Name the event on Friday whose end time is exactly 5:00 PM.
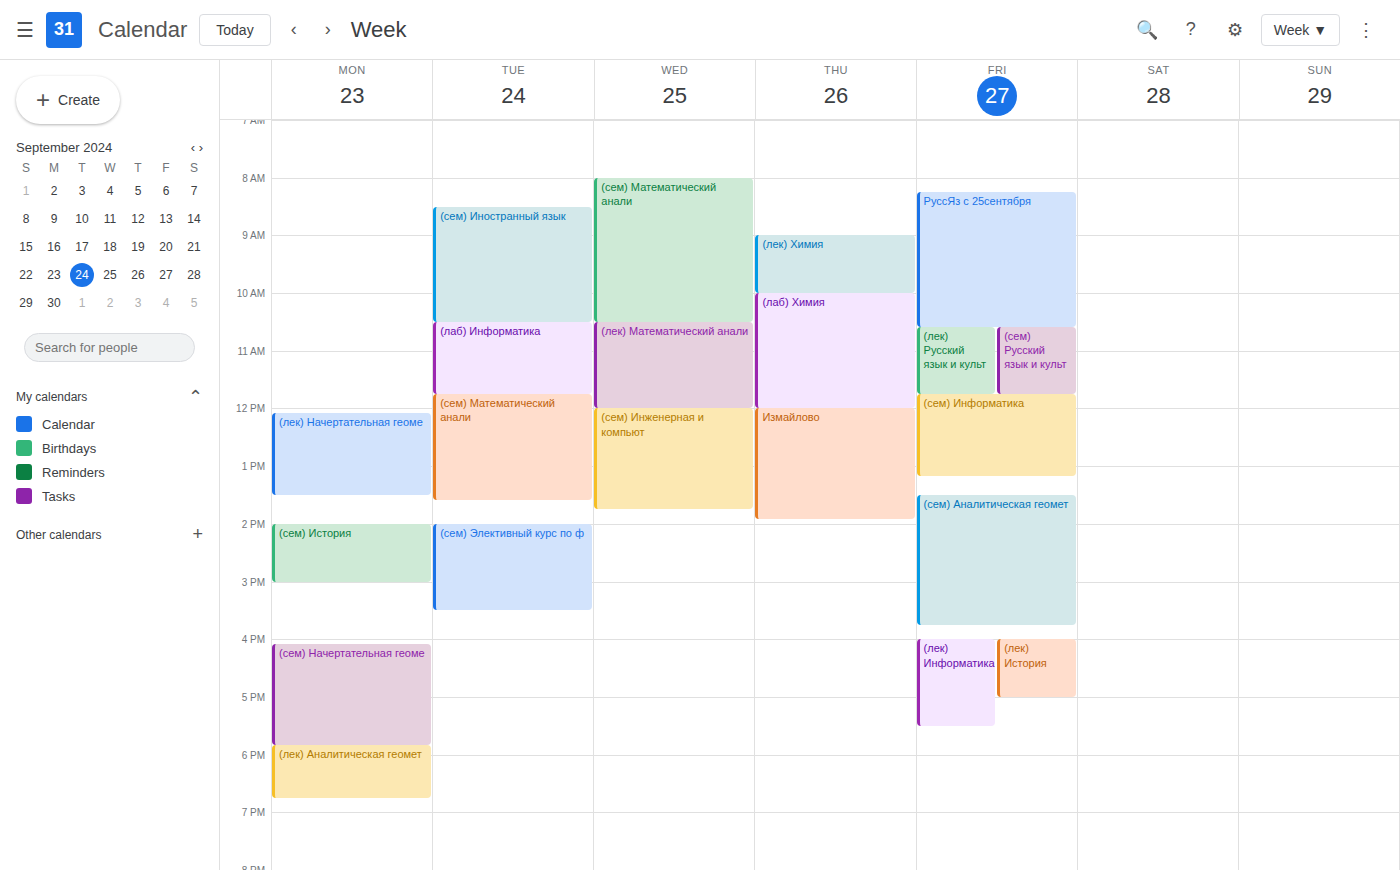
"(лек) История"